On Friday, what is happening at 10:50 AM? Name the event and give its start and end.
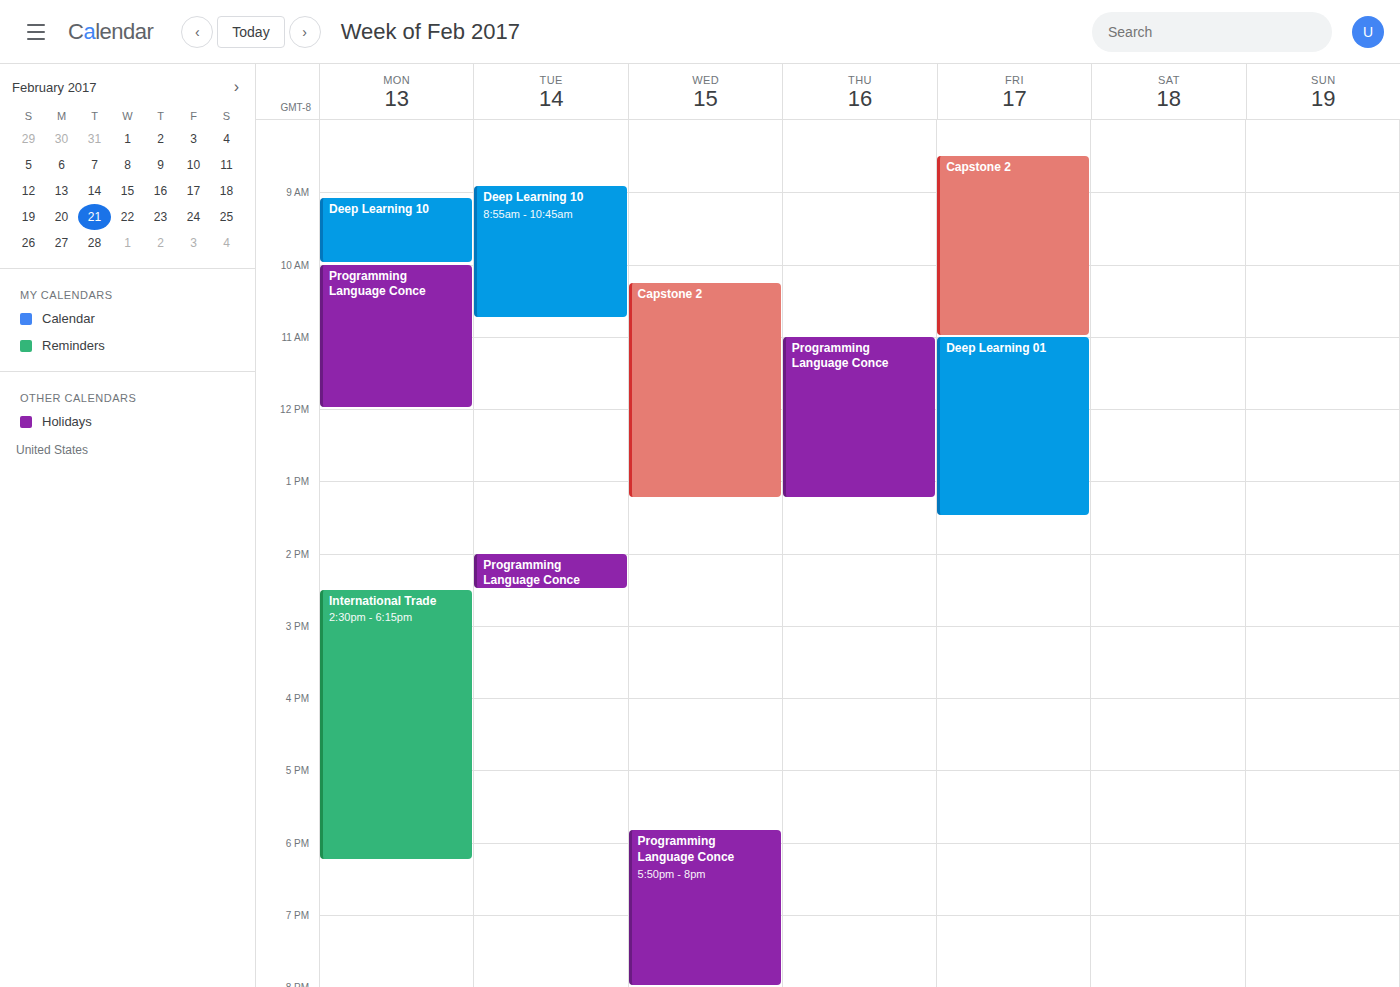
"Capstone 2", 8:30 AM to 11:00 AM